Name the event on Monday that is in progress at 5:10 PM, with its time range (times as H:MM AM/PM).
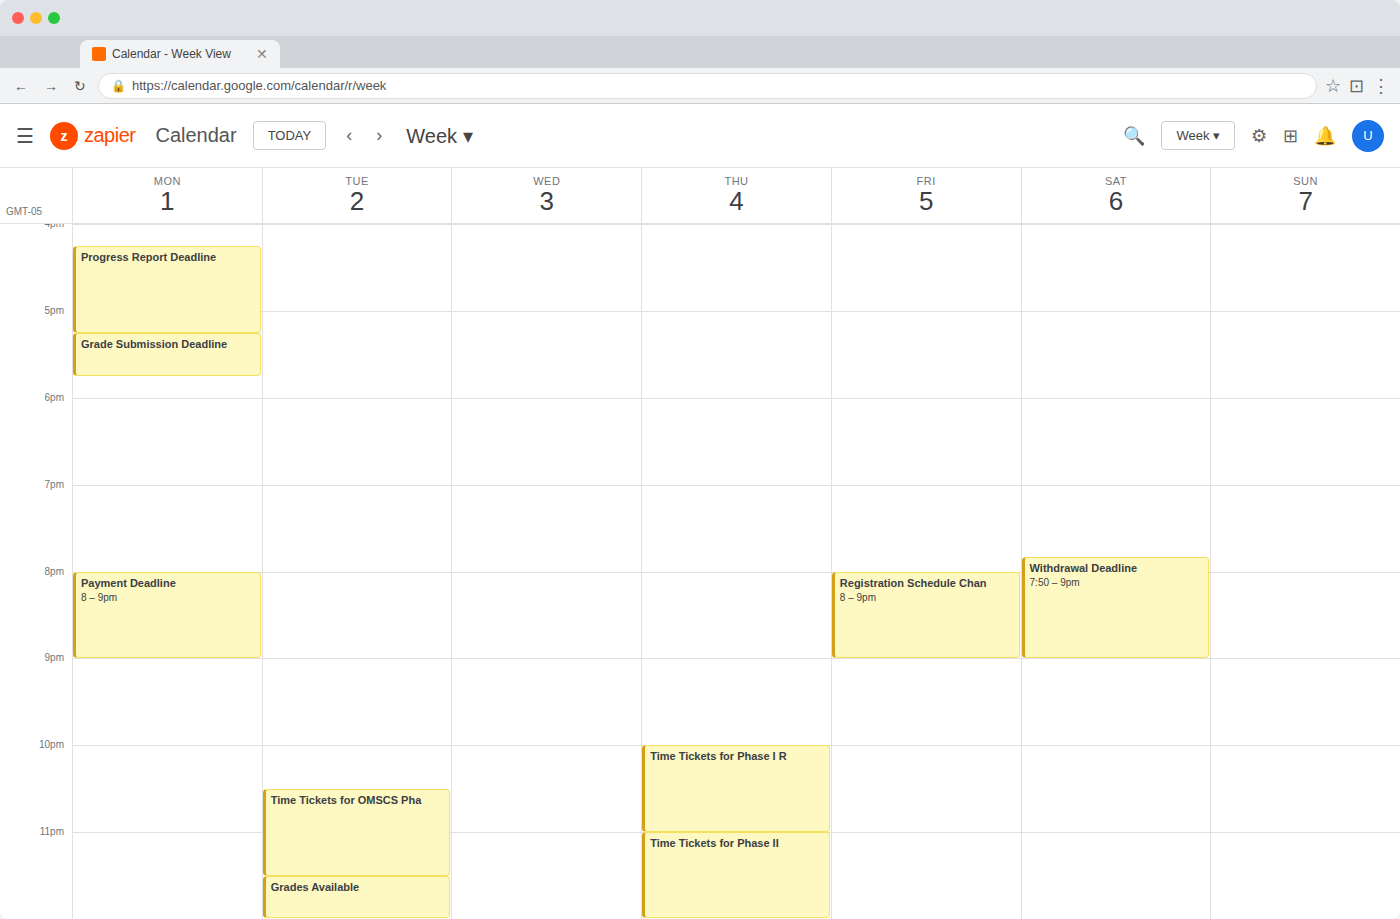
"Progress Report Deadline", 4:15 PM to 5:15 PM